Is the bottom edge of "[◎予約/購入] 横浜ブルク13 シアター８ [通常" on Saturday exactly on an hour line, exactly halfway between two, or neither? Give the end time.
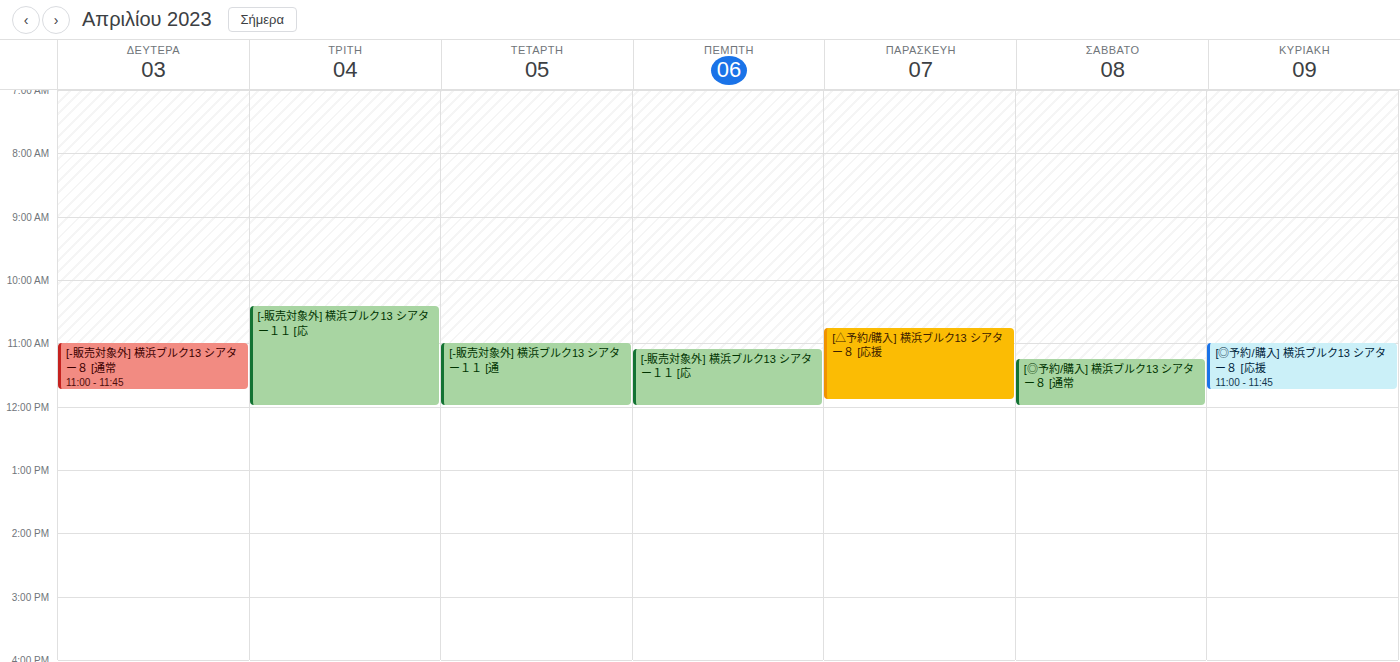
12:00 PM -- exactly on the 12 PM line.